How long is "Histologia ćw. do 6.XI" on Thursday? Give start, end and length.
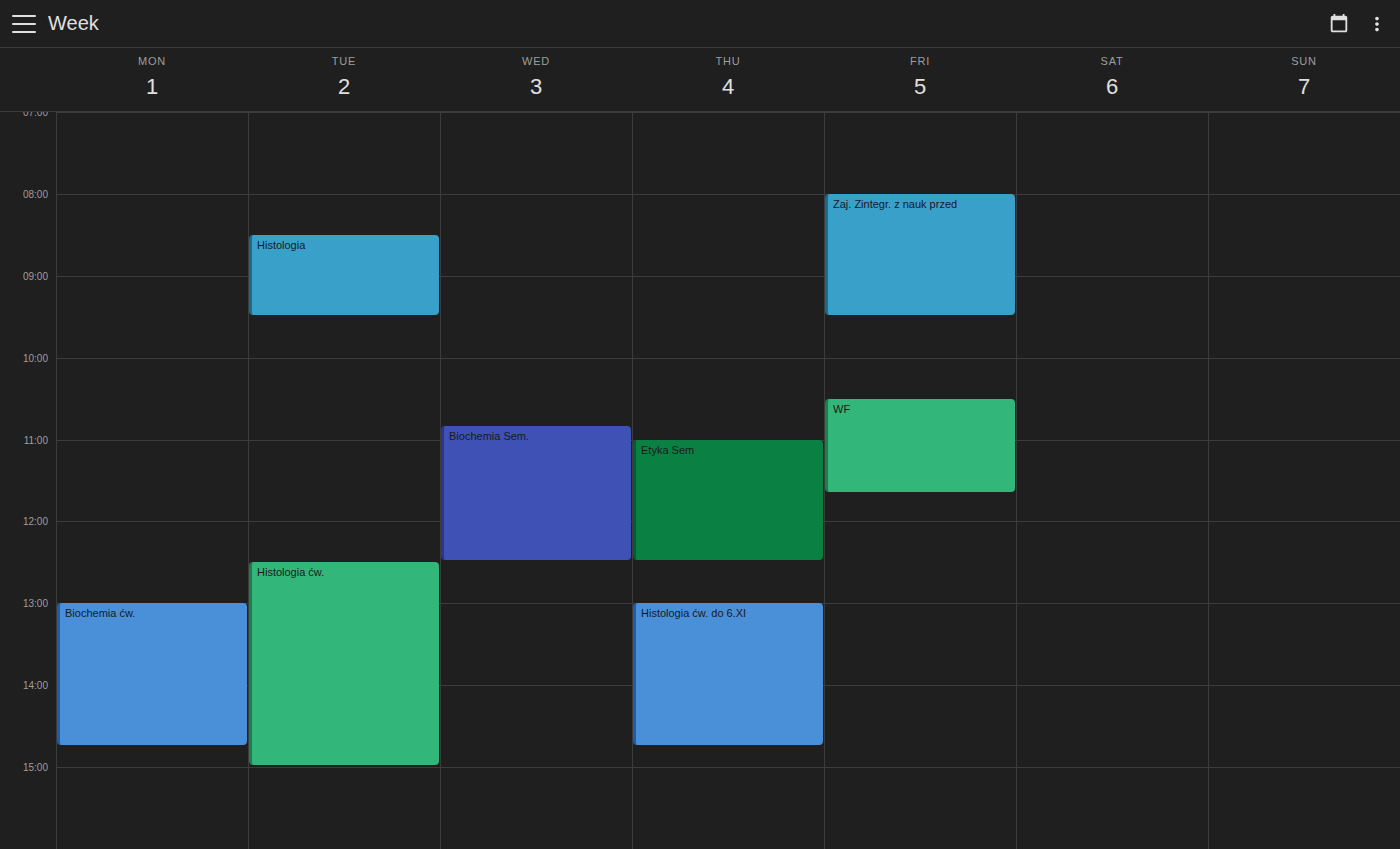
1:00 PM to 2:45 PM, 1 hour 45 minutes